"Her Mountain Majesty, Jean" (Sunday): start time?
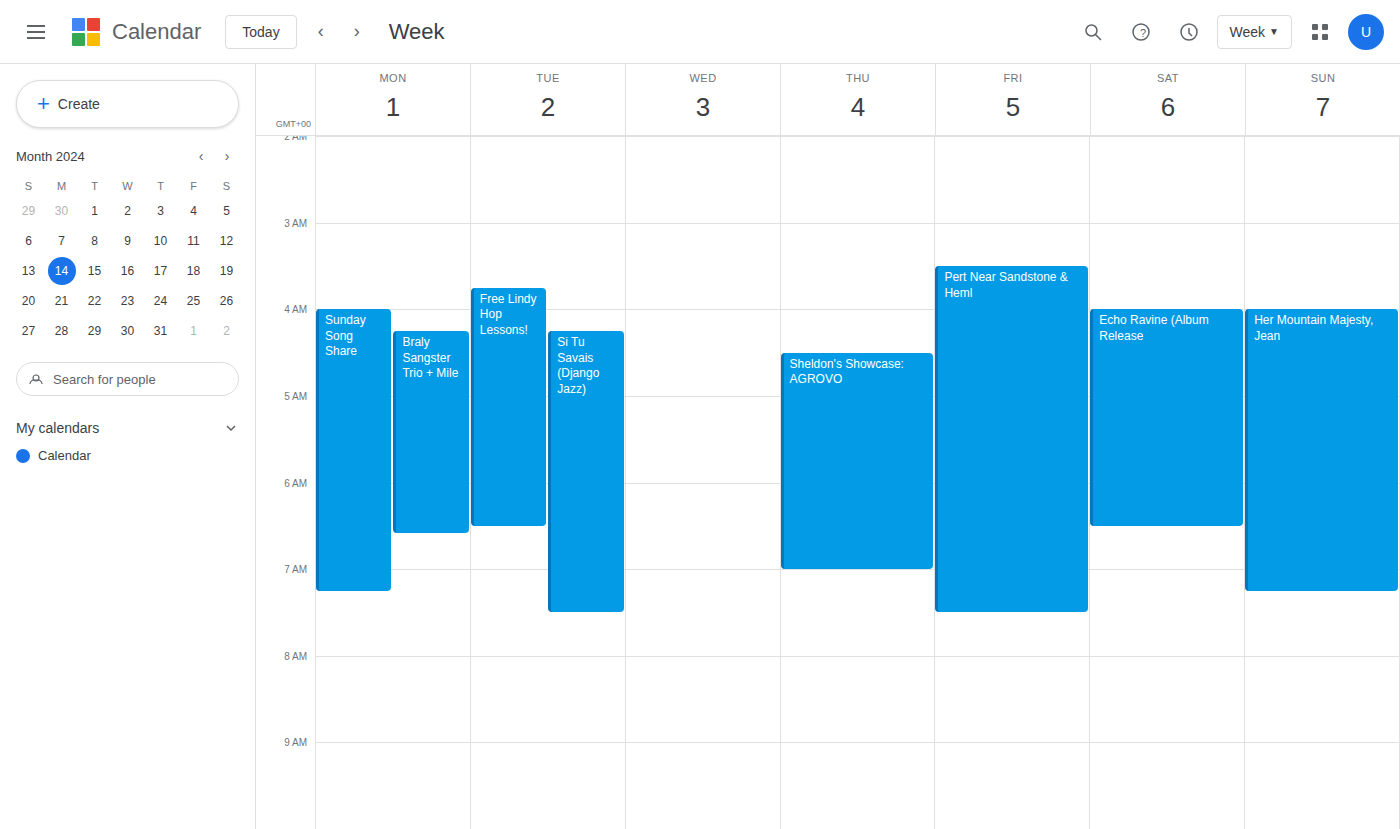
4:00 AM